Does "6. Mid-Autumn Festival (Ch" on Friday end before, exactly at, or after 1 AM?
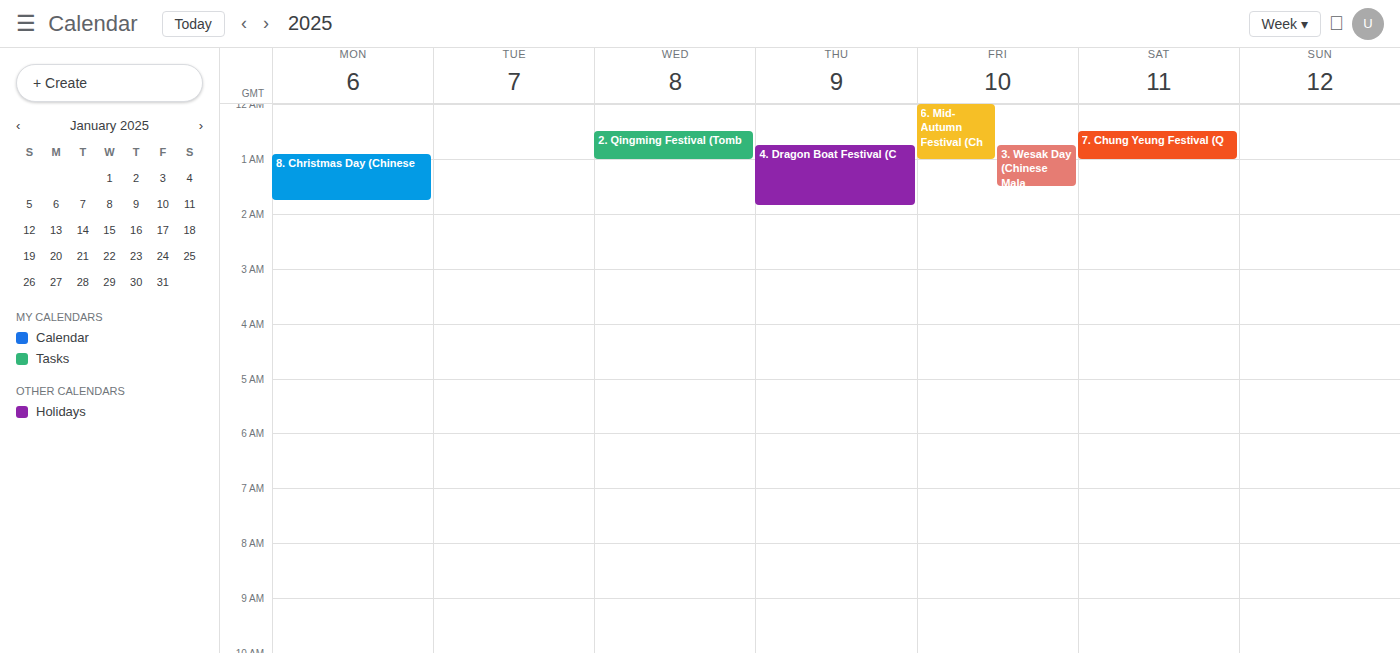
1:00 AM -- exactly at 1 AM, on the 1 AM line.